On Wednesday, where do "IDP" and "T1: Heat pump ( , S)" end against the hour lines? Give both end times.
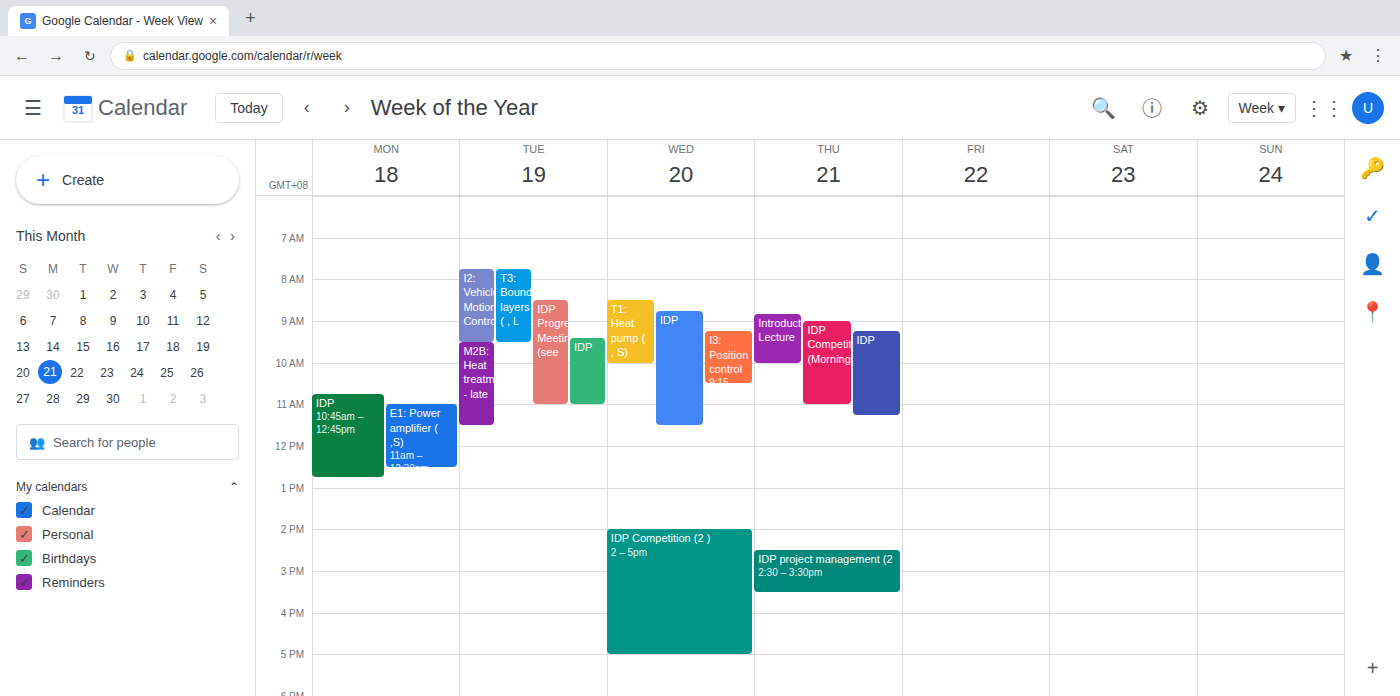
"IDP": 11:30 AM, halfway between the 11 AM and 12 PM lines. "T1: Heat pump ( , S)": 10:00 AM, exactly on the 10 AM line.